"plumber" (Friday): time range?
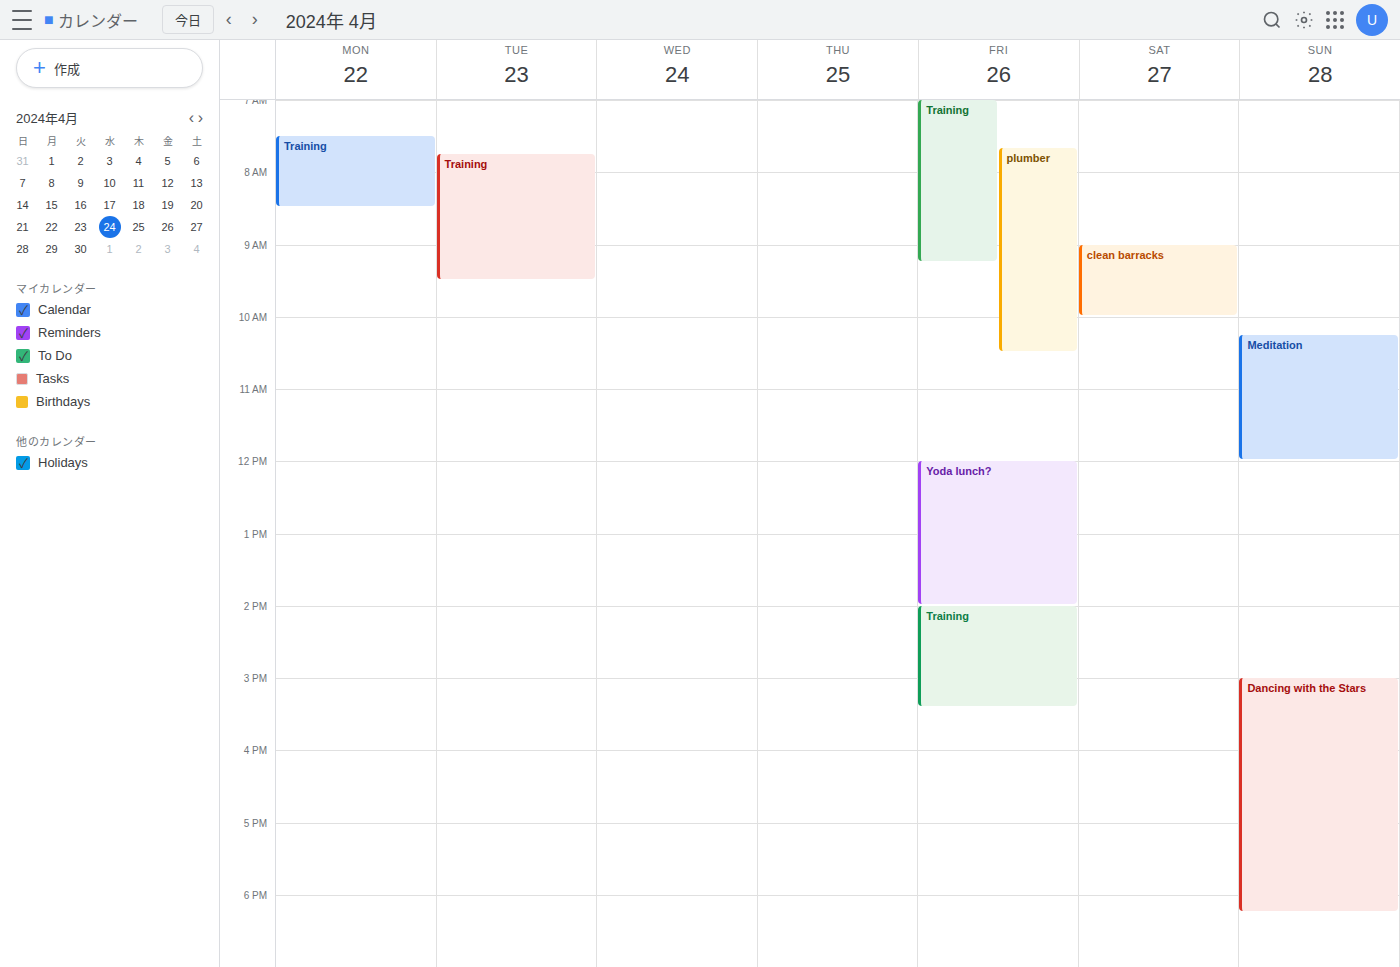
7:40 AM to 10:30 AM